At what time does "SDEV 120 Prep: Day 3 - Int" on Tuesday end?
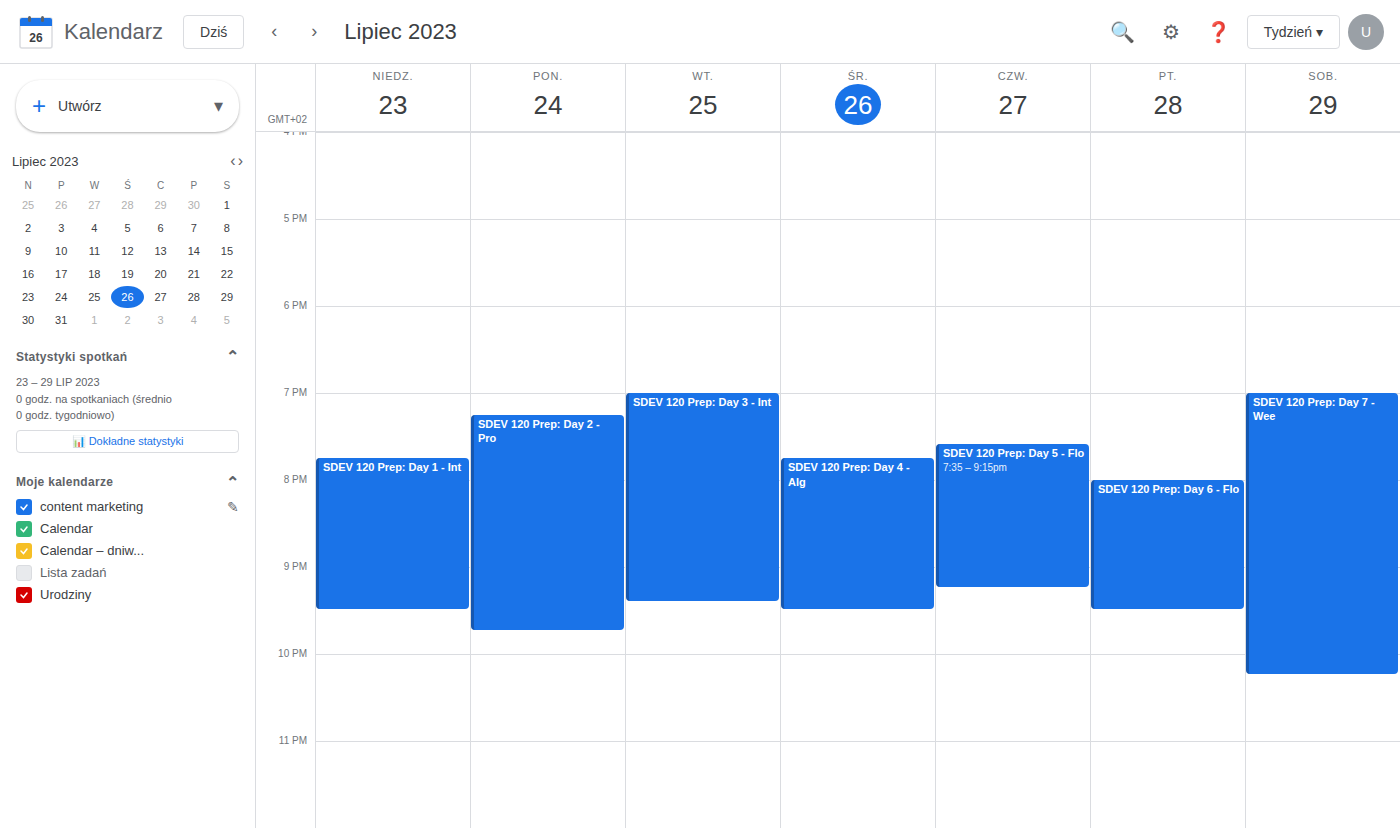
9:25 PM